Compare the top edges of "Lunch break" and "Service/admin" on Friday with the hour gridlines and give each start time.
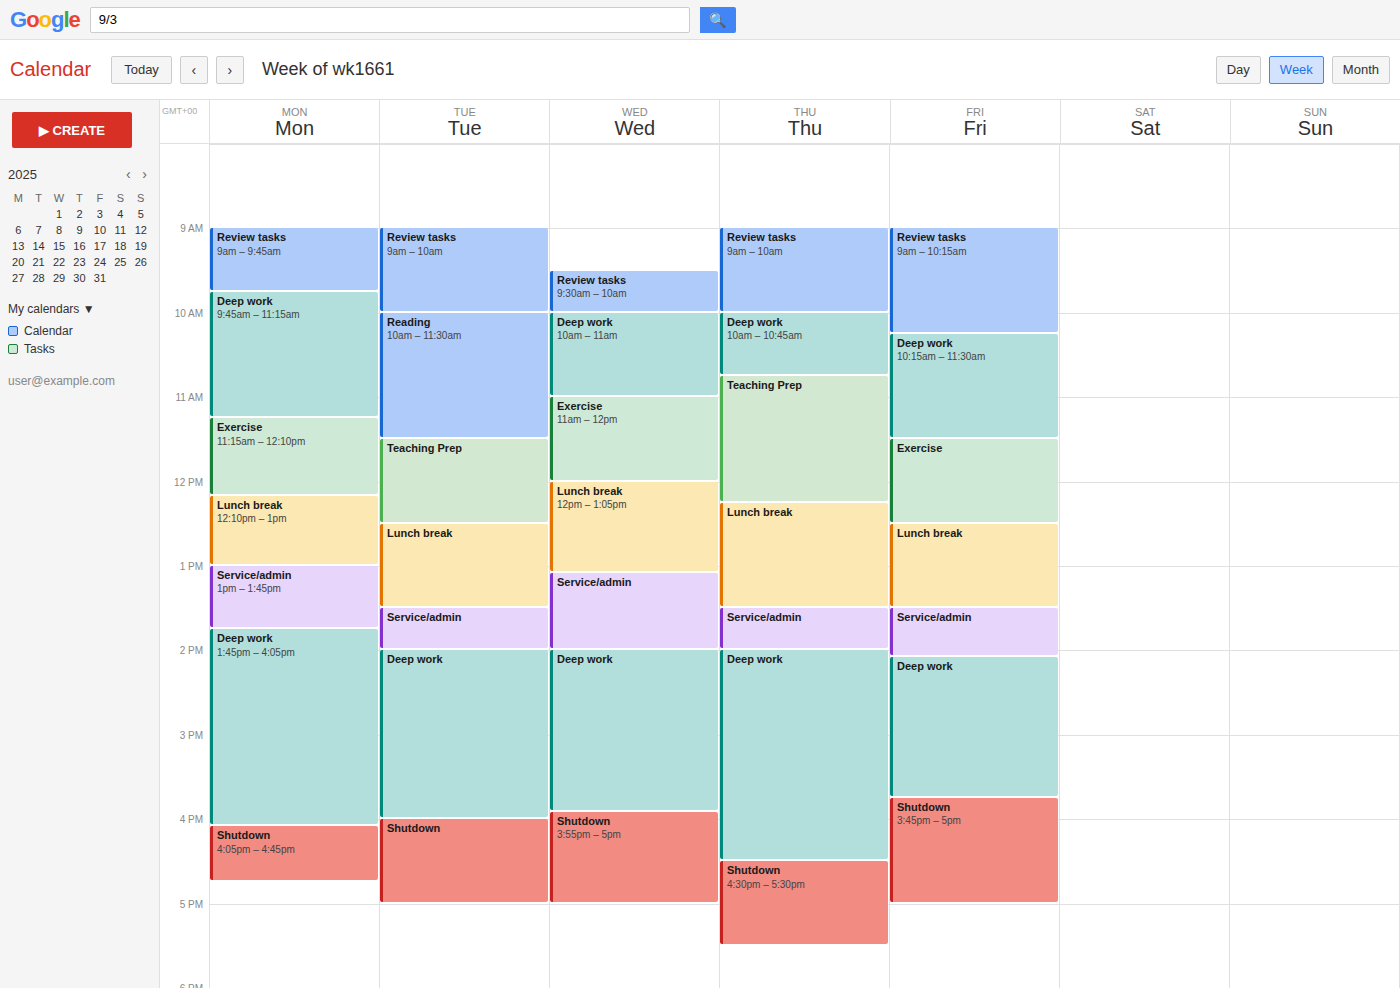
"Lunch break": 12:30, halfway between the 12:00 and 13:00 lines. "Service/admin": 13:30, halfway between the 13:00 and 14:00 lines.